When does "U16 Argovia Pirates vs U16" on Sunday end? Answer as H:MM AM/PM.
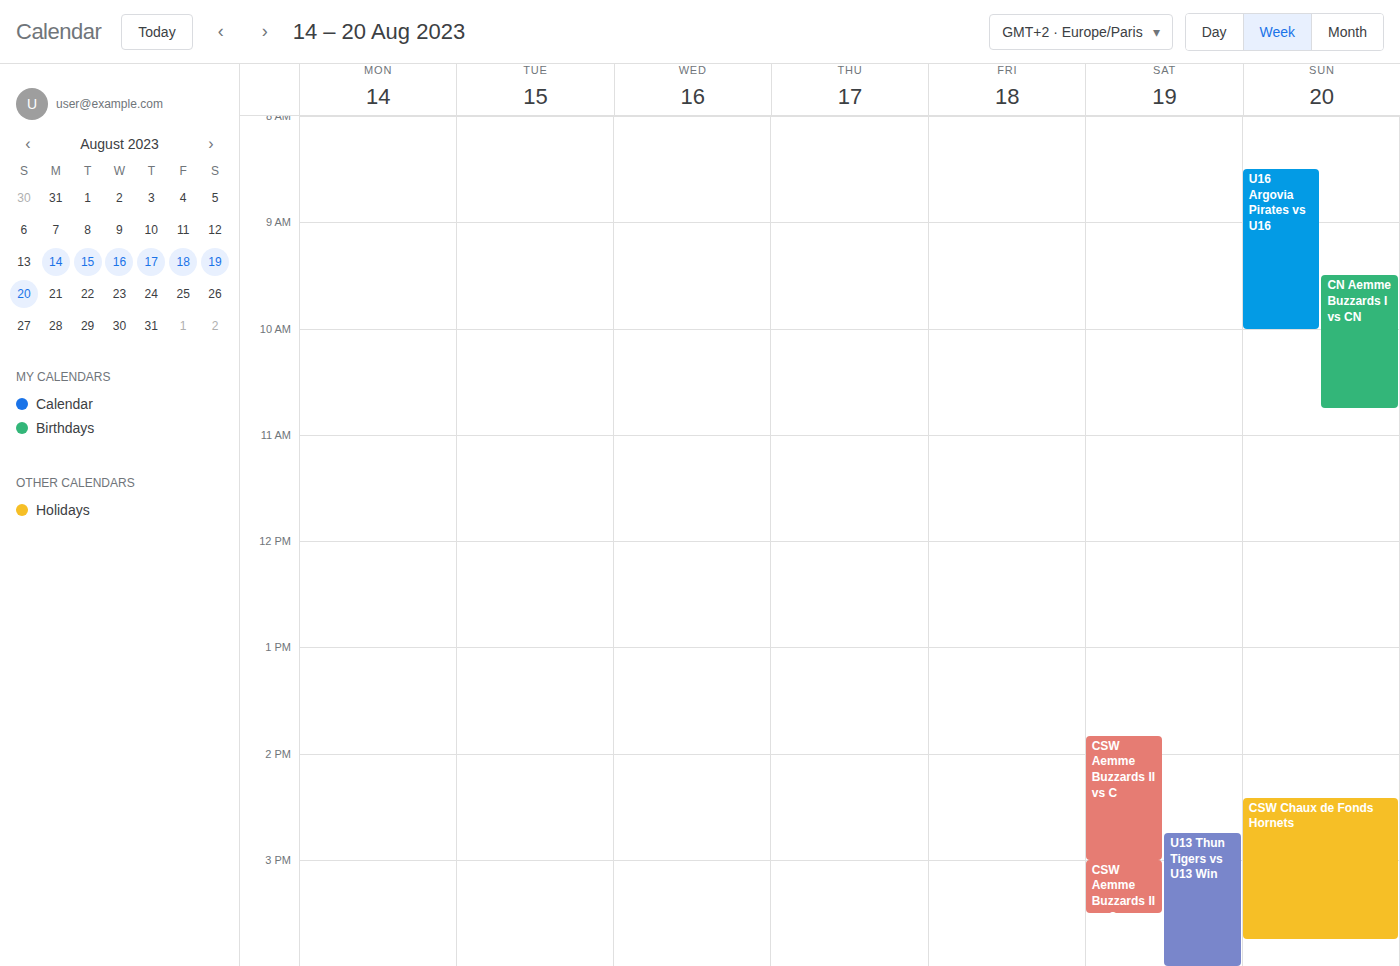
10:00 AM